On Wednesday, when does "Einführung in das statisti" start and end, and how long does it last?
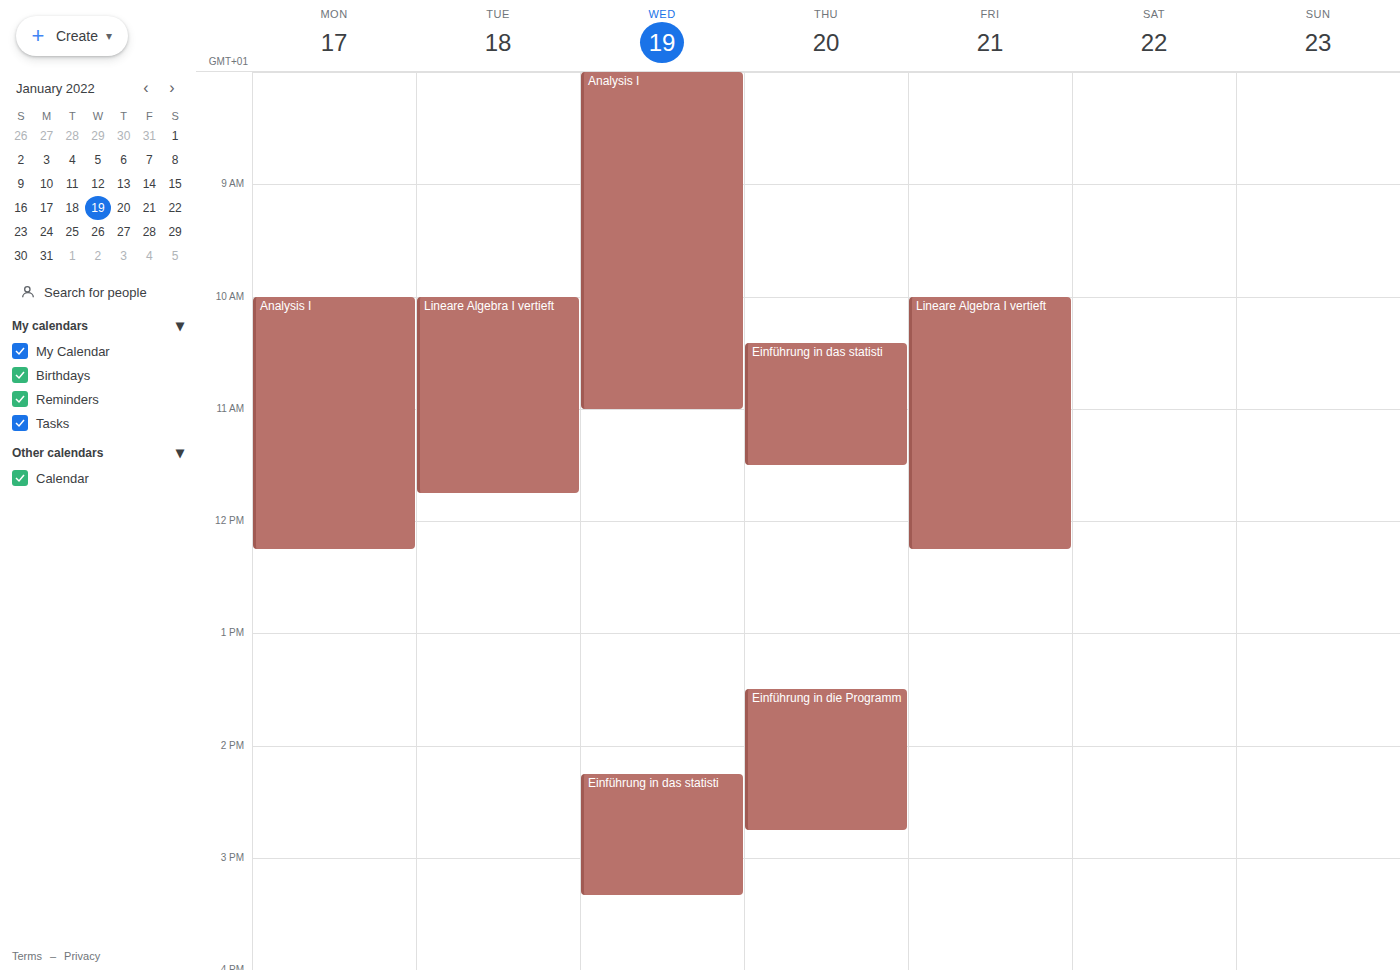
2:15 PM to 3:20 PM, 1 hour 5 minutes